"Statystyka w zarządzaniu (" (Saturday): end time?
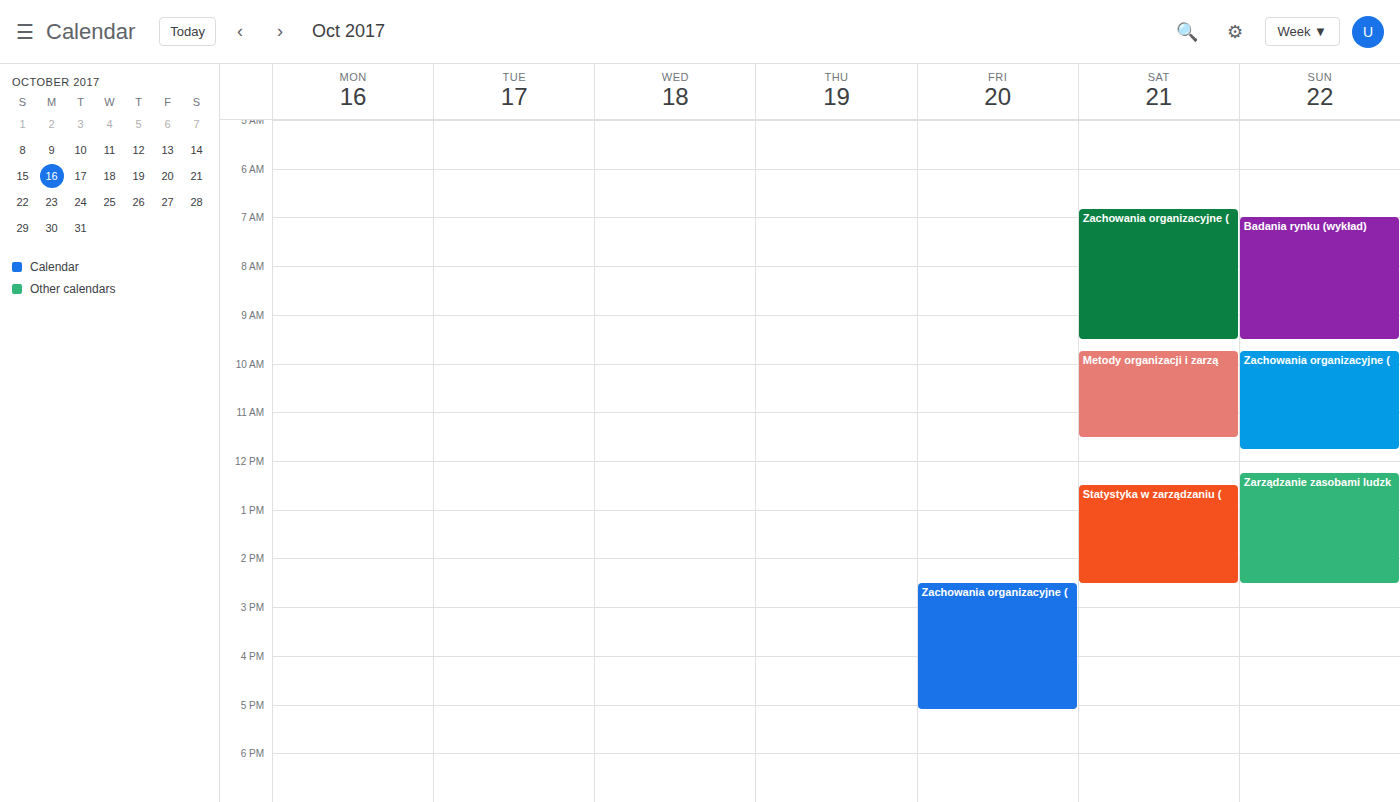
2:30 PM